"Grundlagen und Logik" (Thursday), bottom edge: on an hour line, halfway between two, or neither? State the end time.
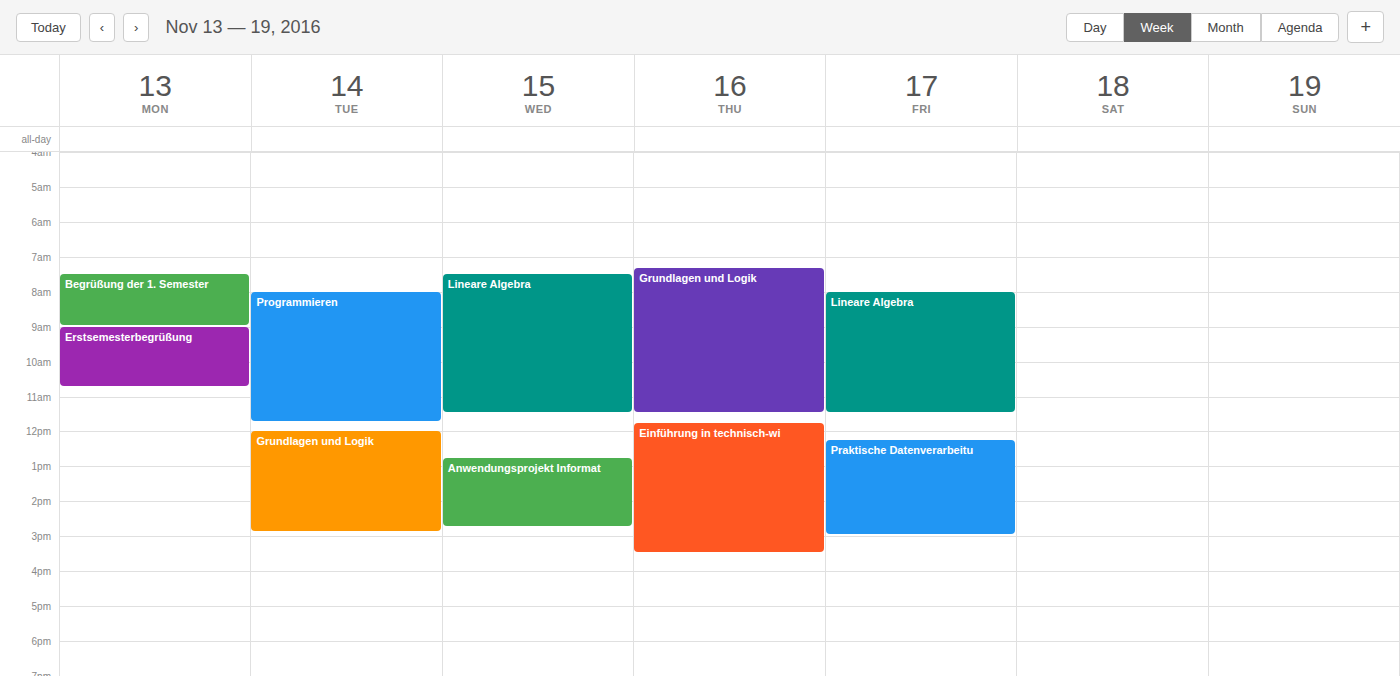
11:30 AM -- halfway between the 11 AM and 12 PM lines.